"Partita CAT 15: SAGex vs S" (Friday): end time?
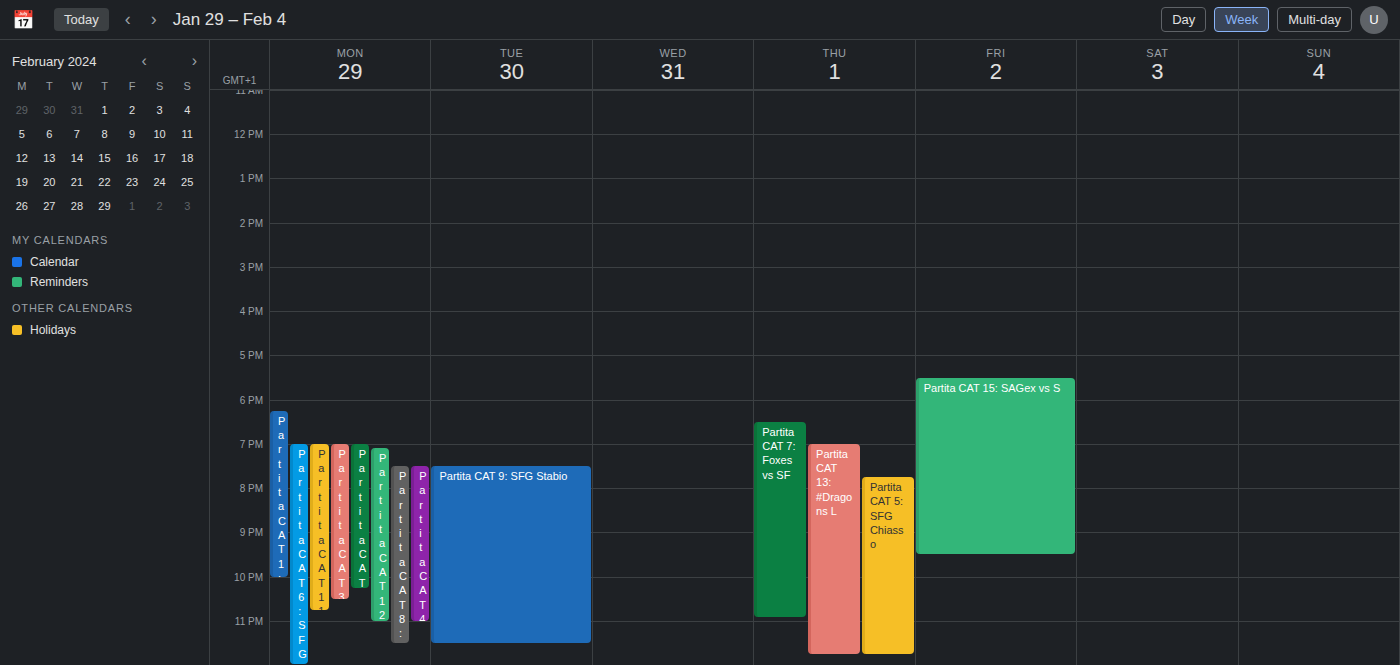
9:30 PM